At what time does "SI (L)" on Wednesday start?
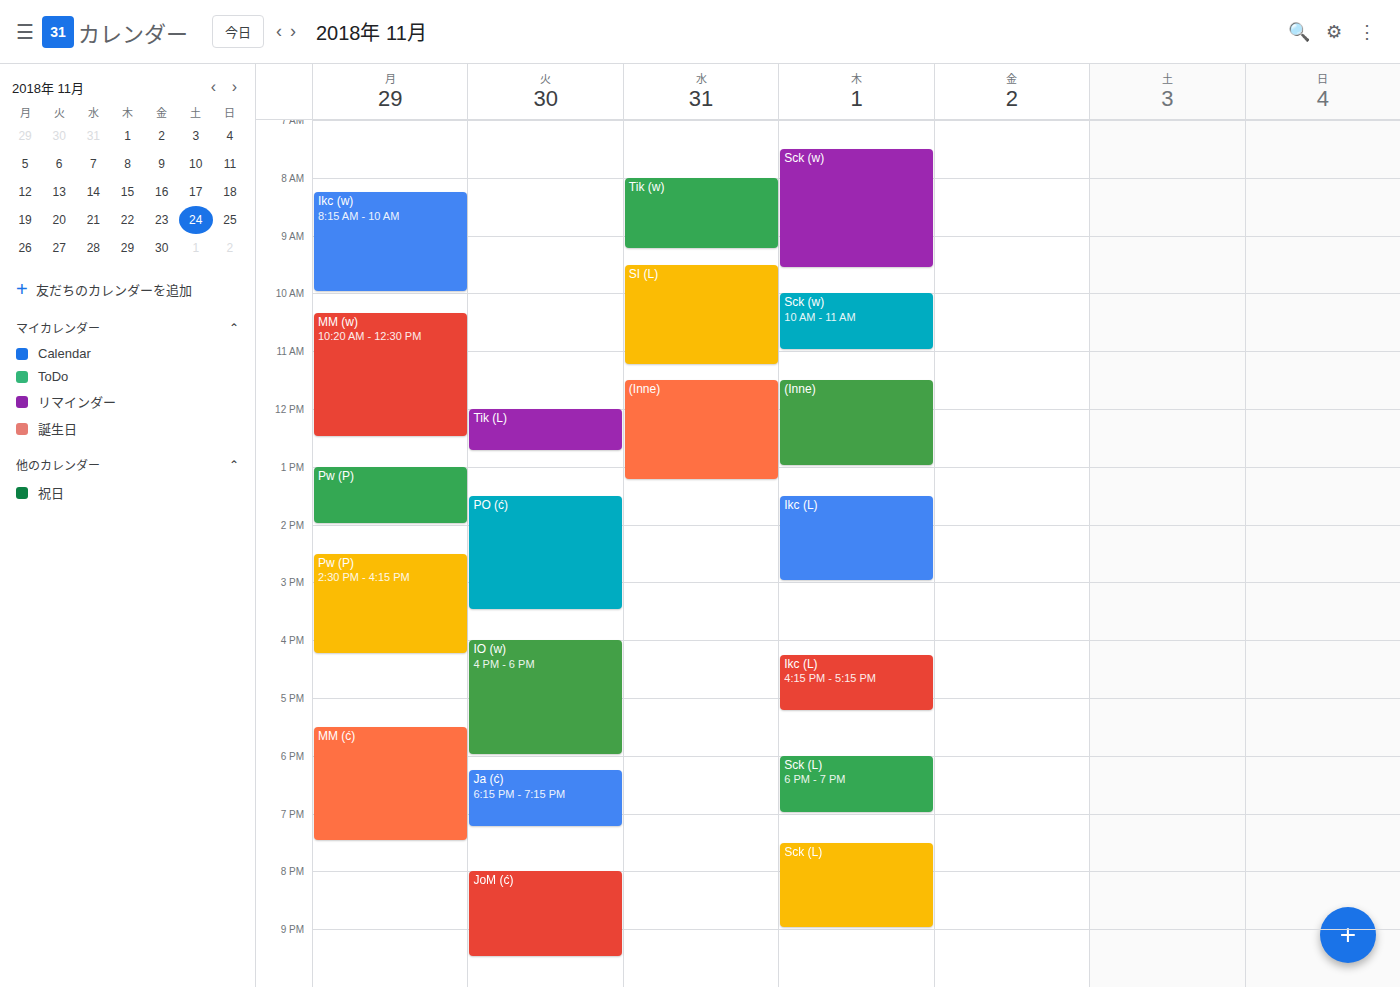
9:30 AM